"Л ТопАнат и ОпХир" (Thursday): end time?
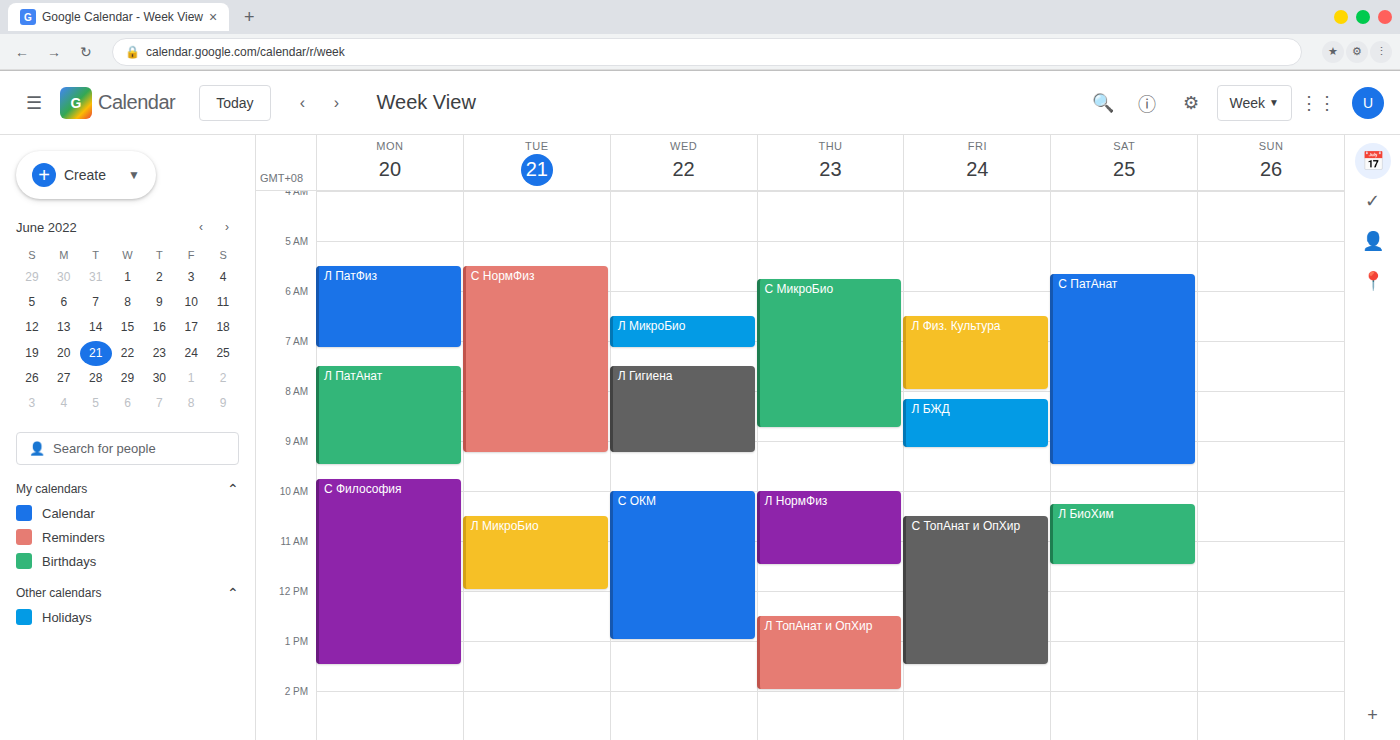
2:00 PM